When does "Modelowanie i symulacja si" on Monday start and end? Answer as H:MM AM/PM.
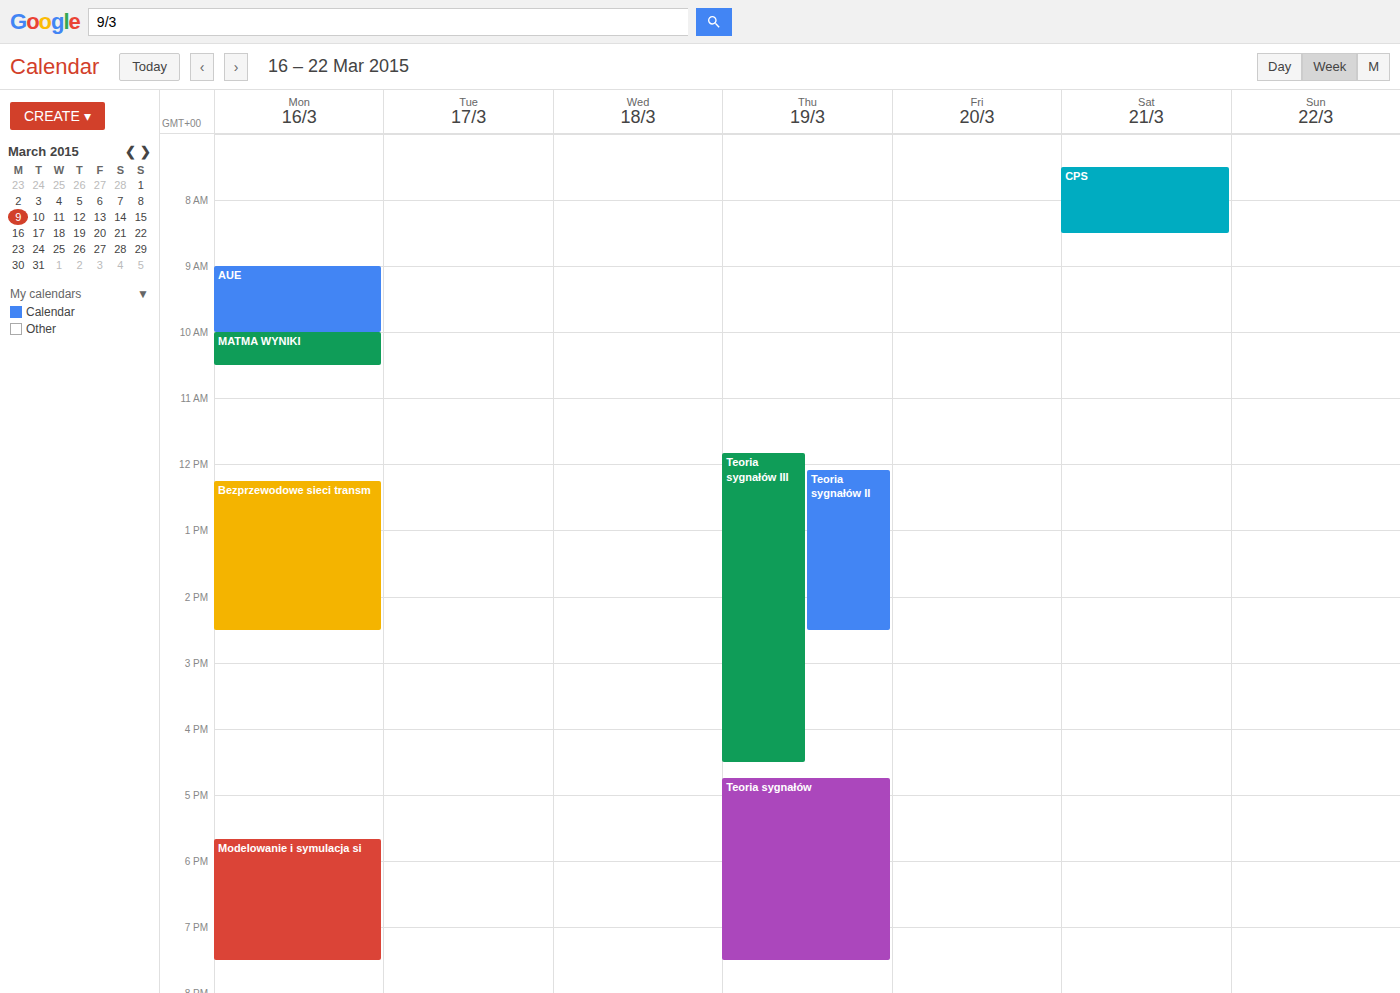
5:40 PM to 7:30 PM